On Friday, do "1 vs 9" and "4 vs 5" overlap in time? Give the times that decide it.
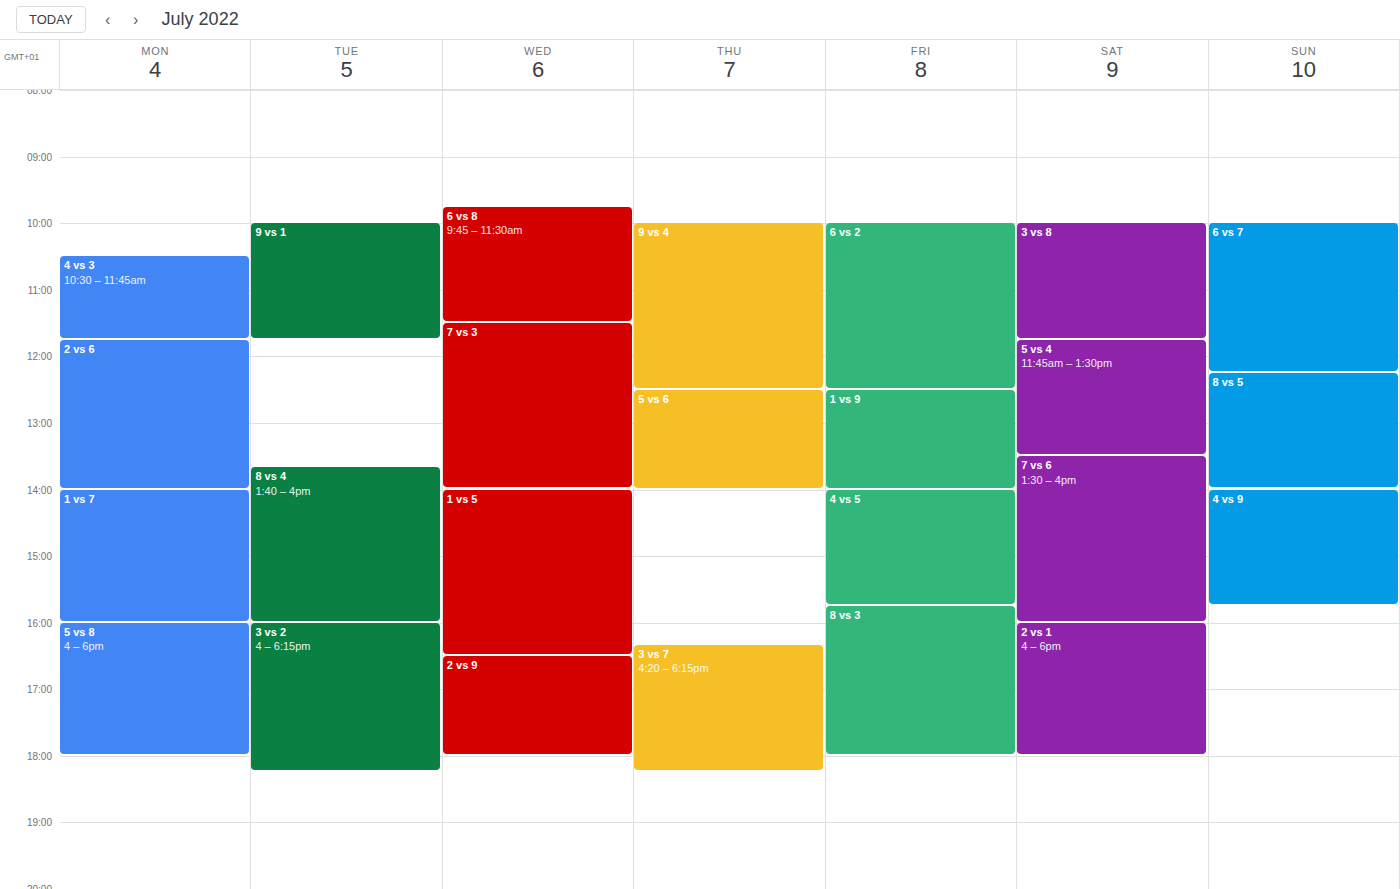
"1 vs 9" ends at 2:00 PM, exactly when "4 vs 5" starts -- they touch but do not overlap.